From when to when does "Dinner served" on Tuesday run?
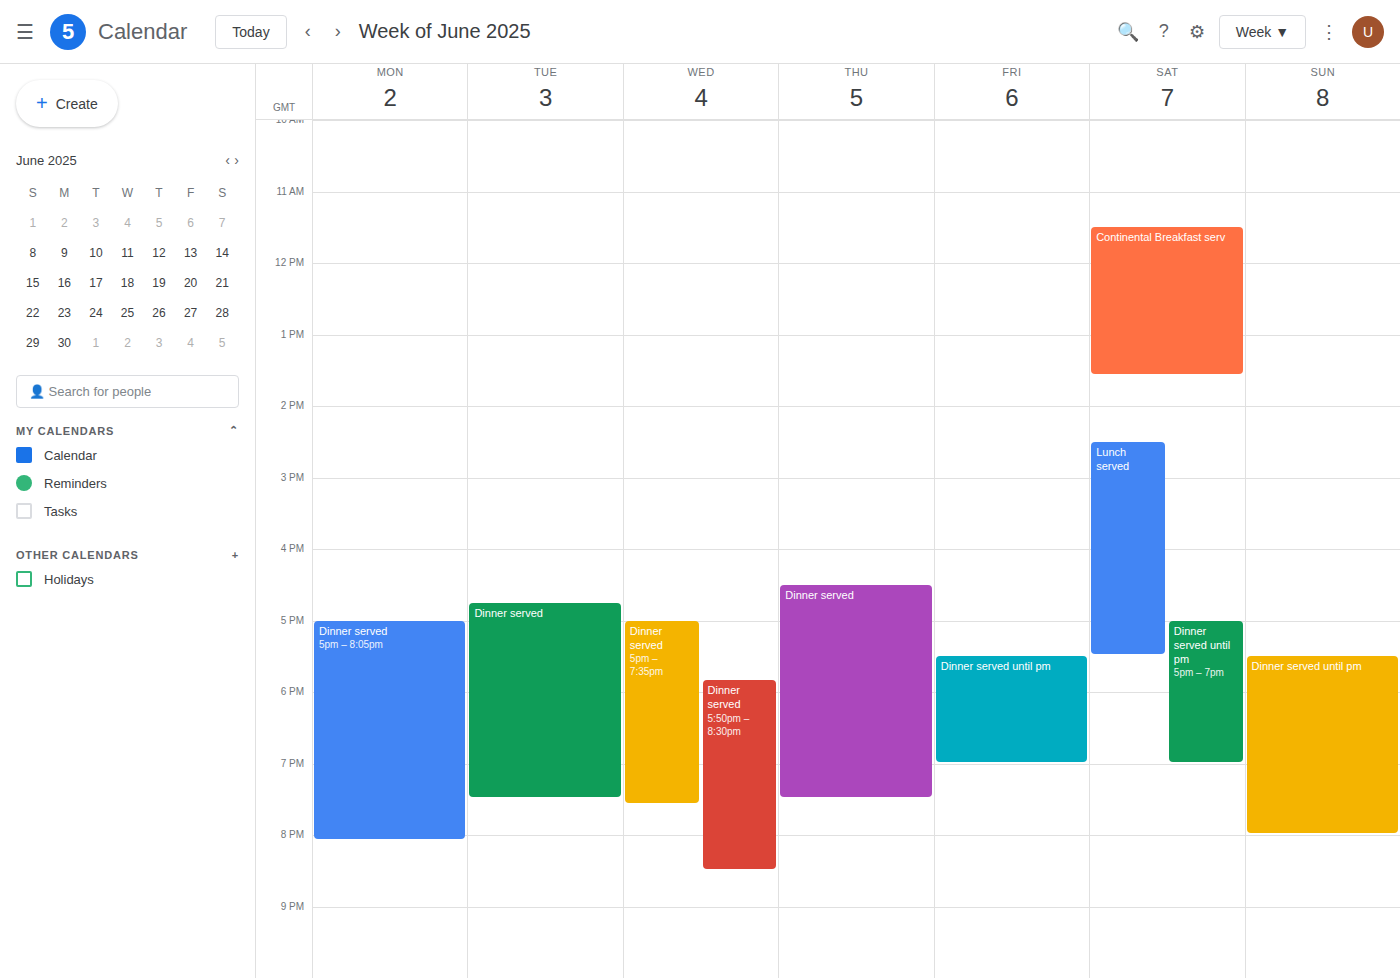
4:45 PM to 7:30 PM